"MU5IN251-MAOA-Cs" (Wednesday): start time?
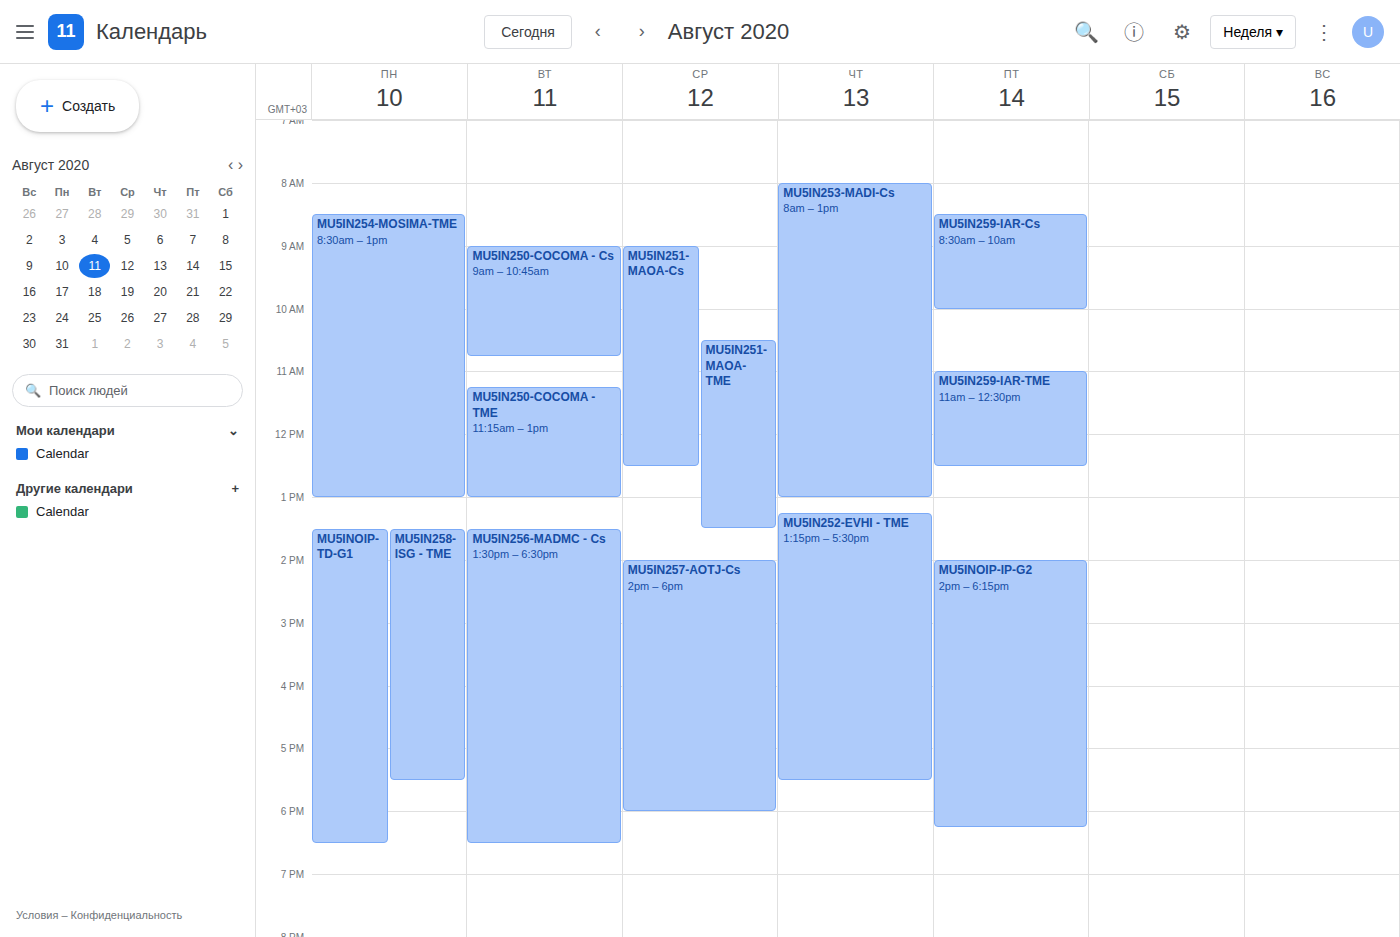
09:00